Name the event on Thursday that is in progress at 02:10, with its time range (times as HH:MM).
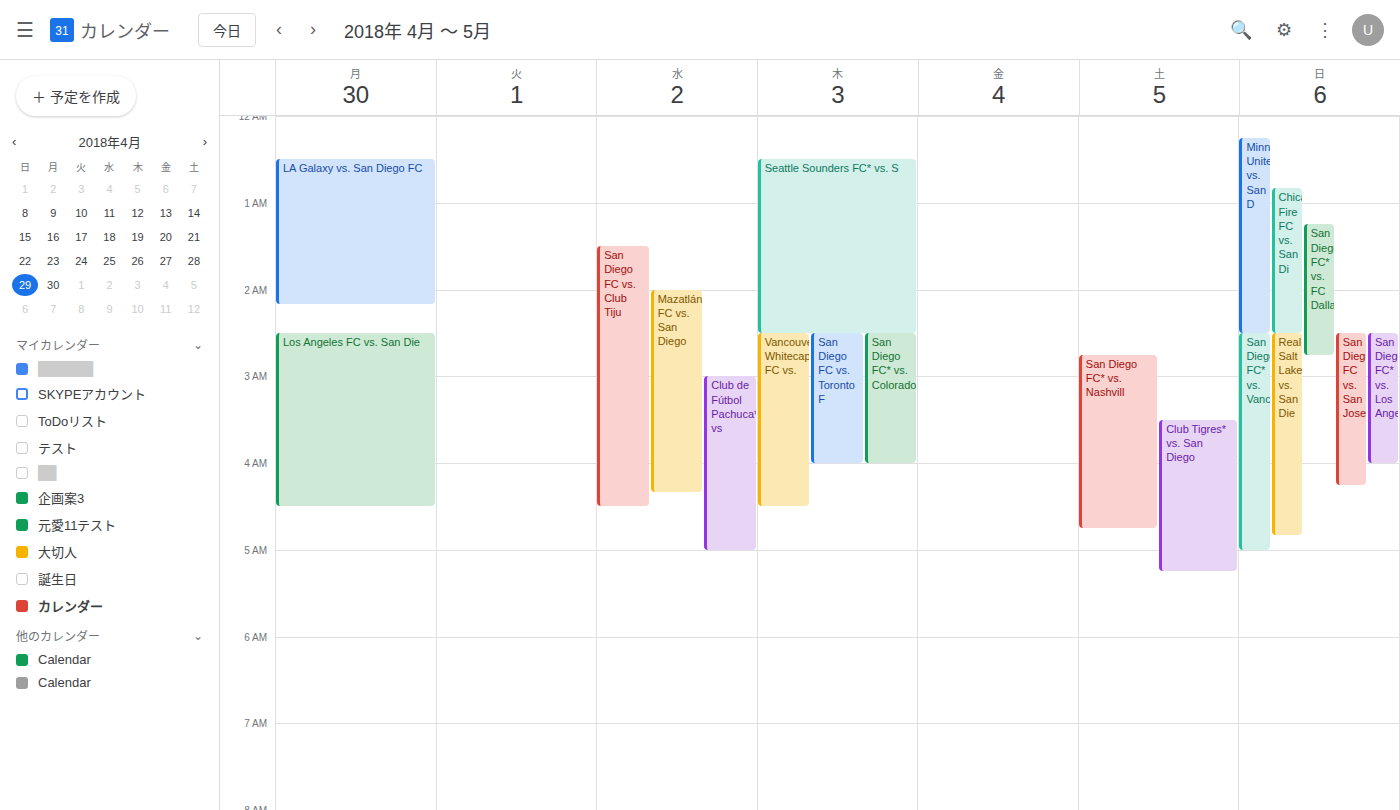
"Seattle Sounders FC* vs. S", 00:30 to 02:30